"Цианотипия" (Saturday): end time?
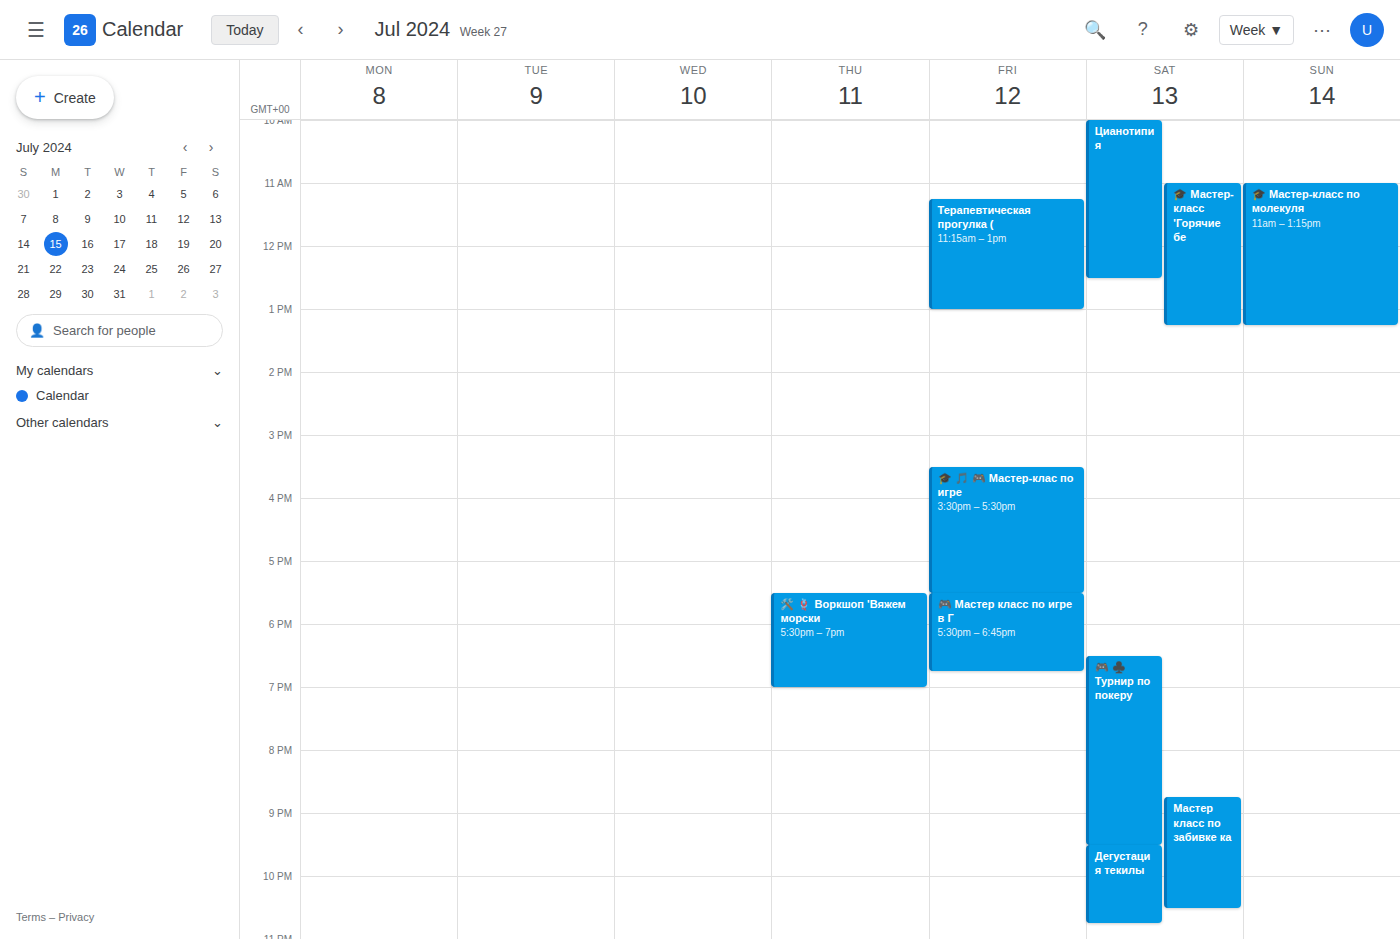
12:30 PM